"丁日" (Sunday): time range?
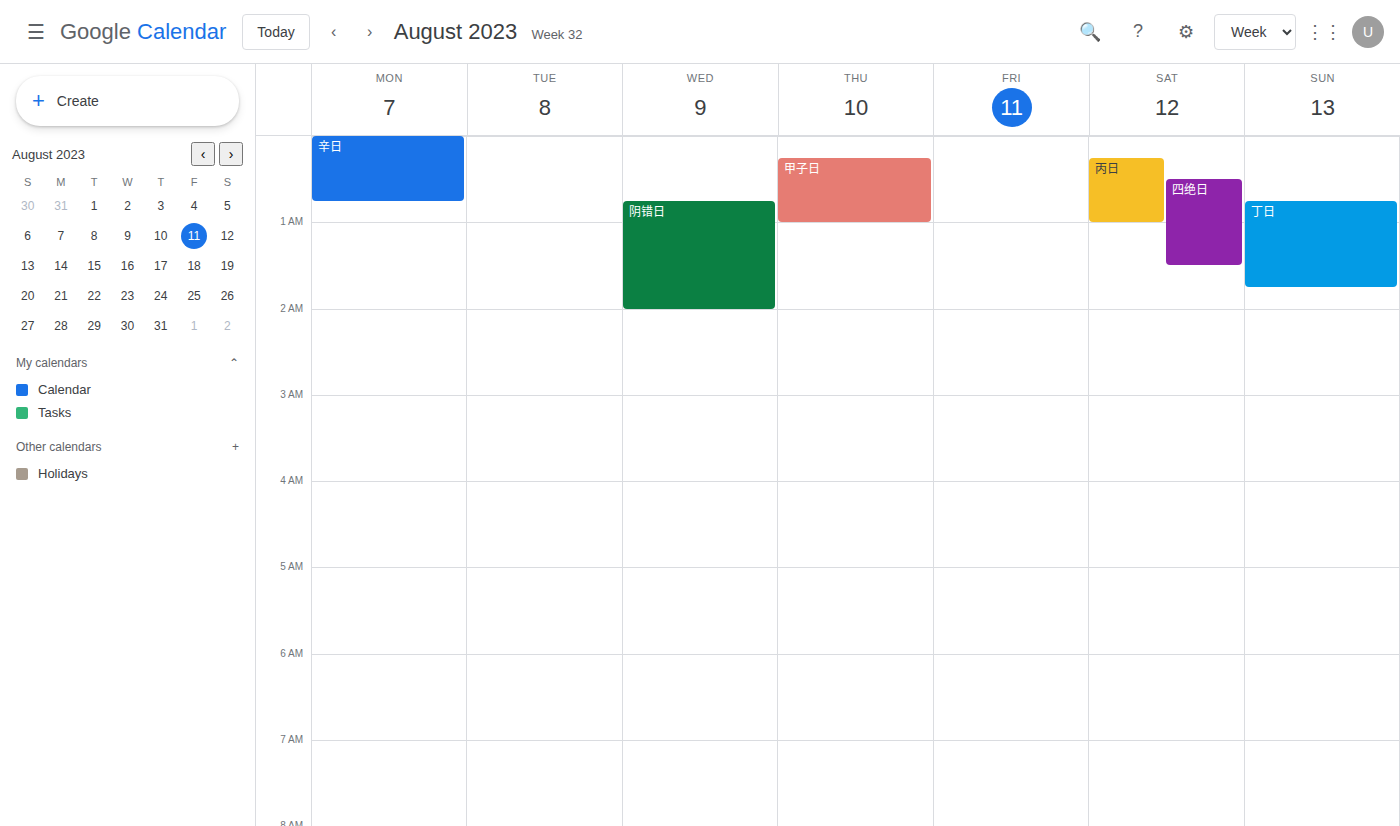
12:45 AM to 1:45 AM